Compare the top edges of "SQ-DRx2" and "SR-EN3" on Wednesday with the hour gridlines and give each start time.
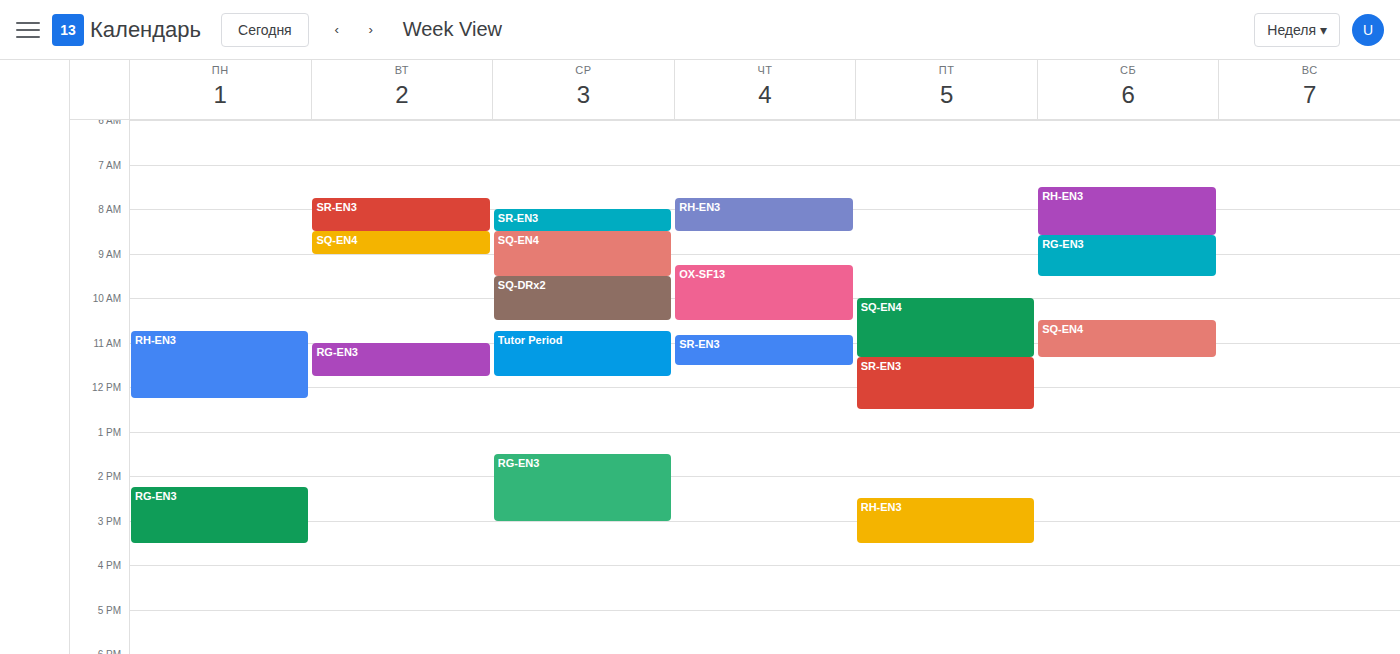
"SQ-DRx2": 09:30, halfway between the 09:00 and 10:00 lines. "SR-EN3": 08:00, exactly on the 08:00 line.